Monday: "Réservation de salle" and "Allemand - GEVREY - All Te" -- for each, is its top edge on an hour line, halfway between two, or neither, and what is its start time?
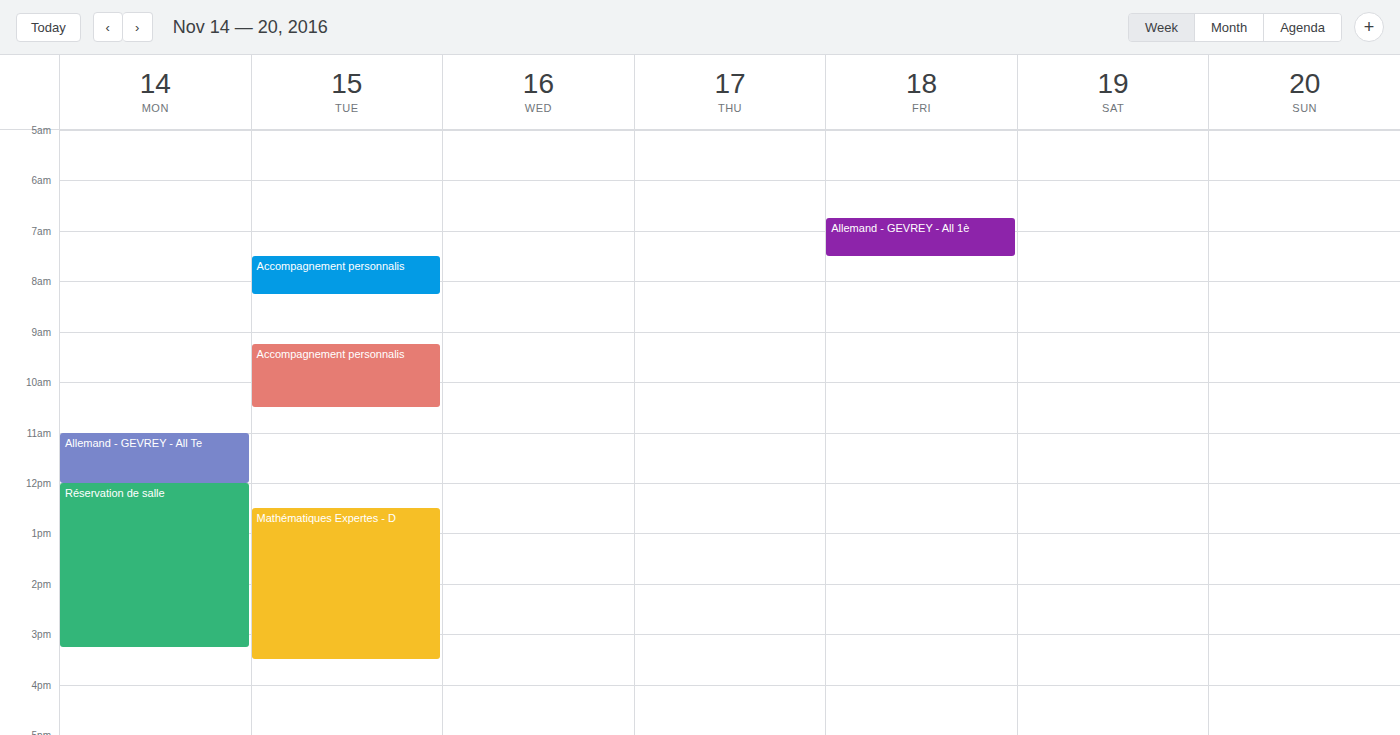
"Réservation de salle": 12:00 PM, exactly on the 12 PM line. "Allemand - GEVREY - All Te": 11:00 AM, exactly on the 11 AM line.